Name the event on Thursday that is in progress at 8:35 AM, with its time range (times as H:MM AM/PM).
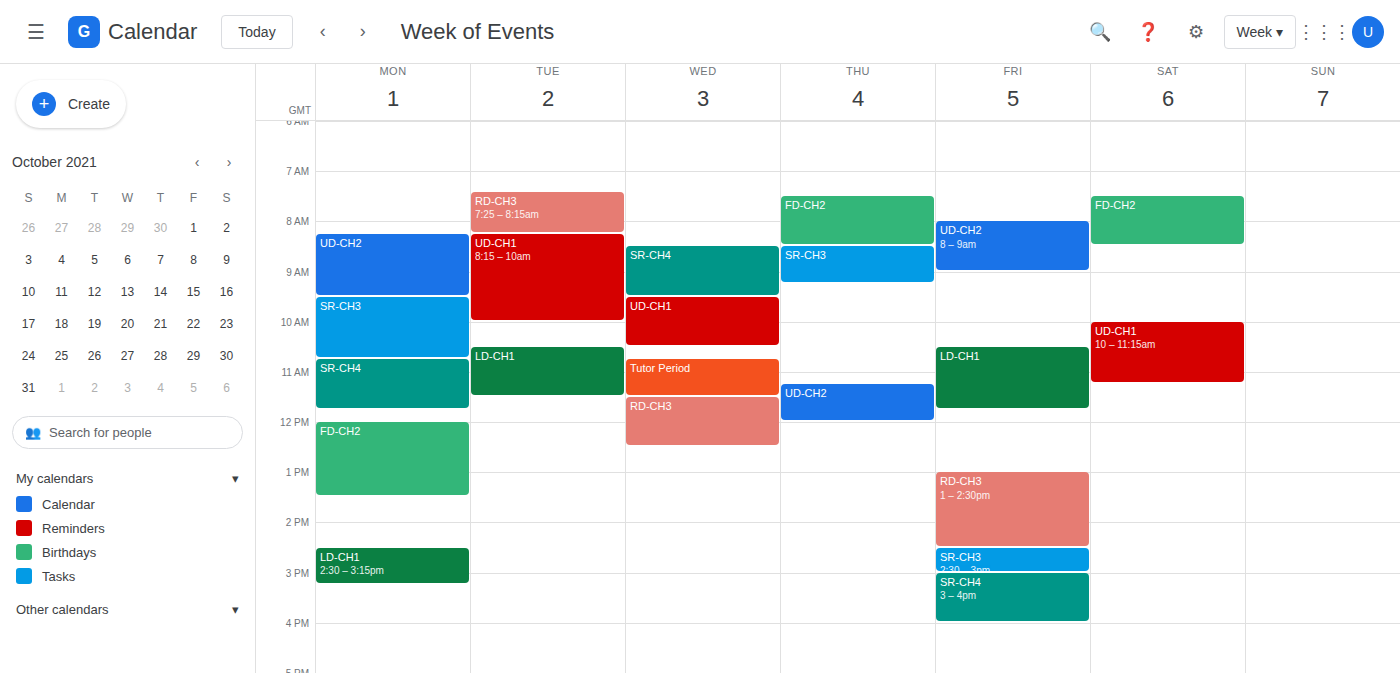
"SR-CH3", 8:30 AM to 9:15 AM